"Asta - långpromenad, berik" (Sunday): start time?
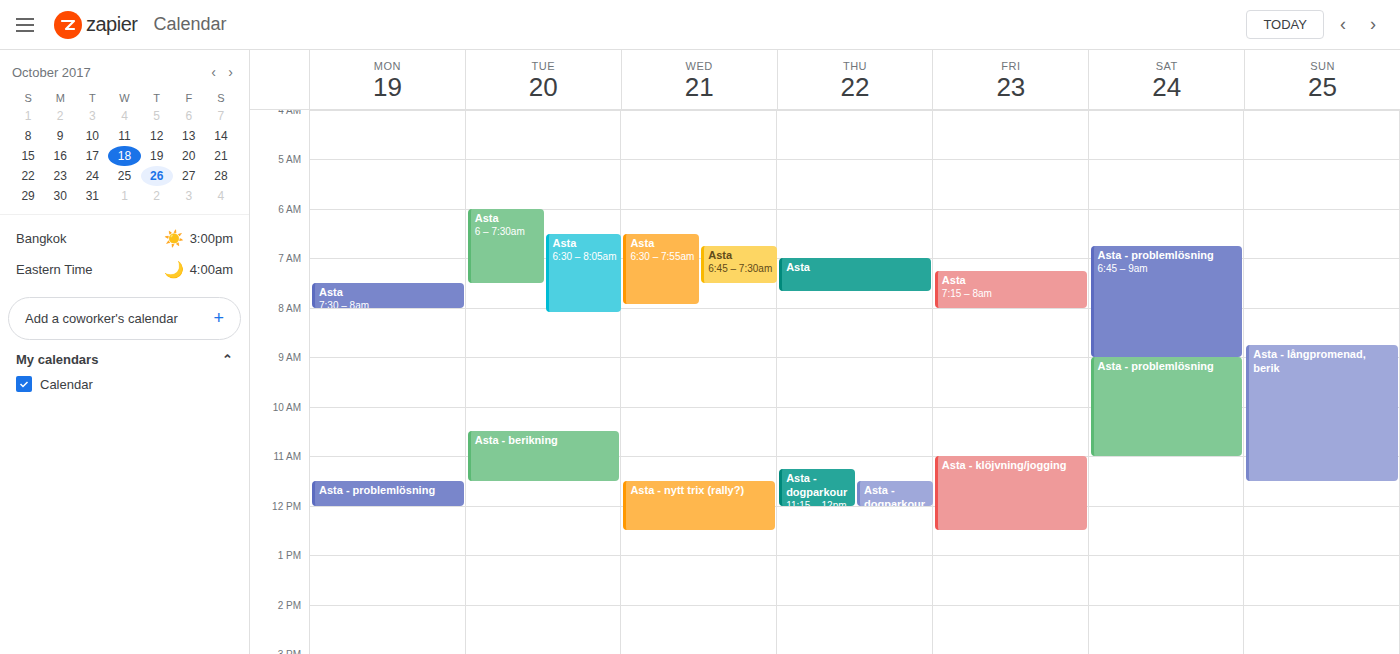
8:45 AM